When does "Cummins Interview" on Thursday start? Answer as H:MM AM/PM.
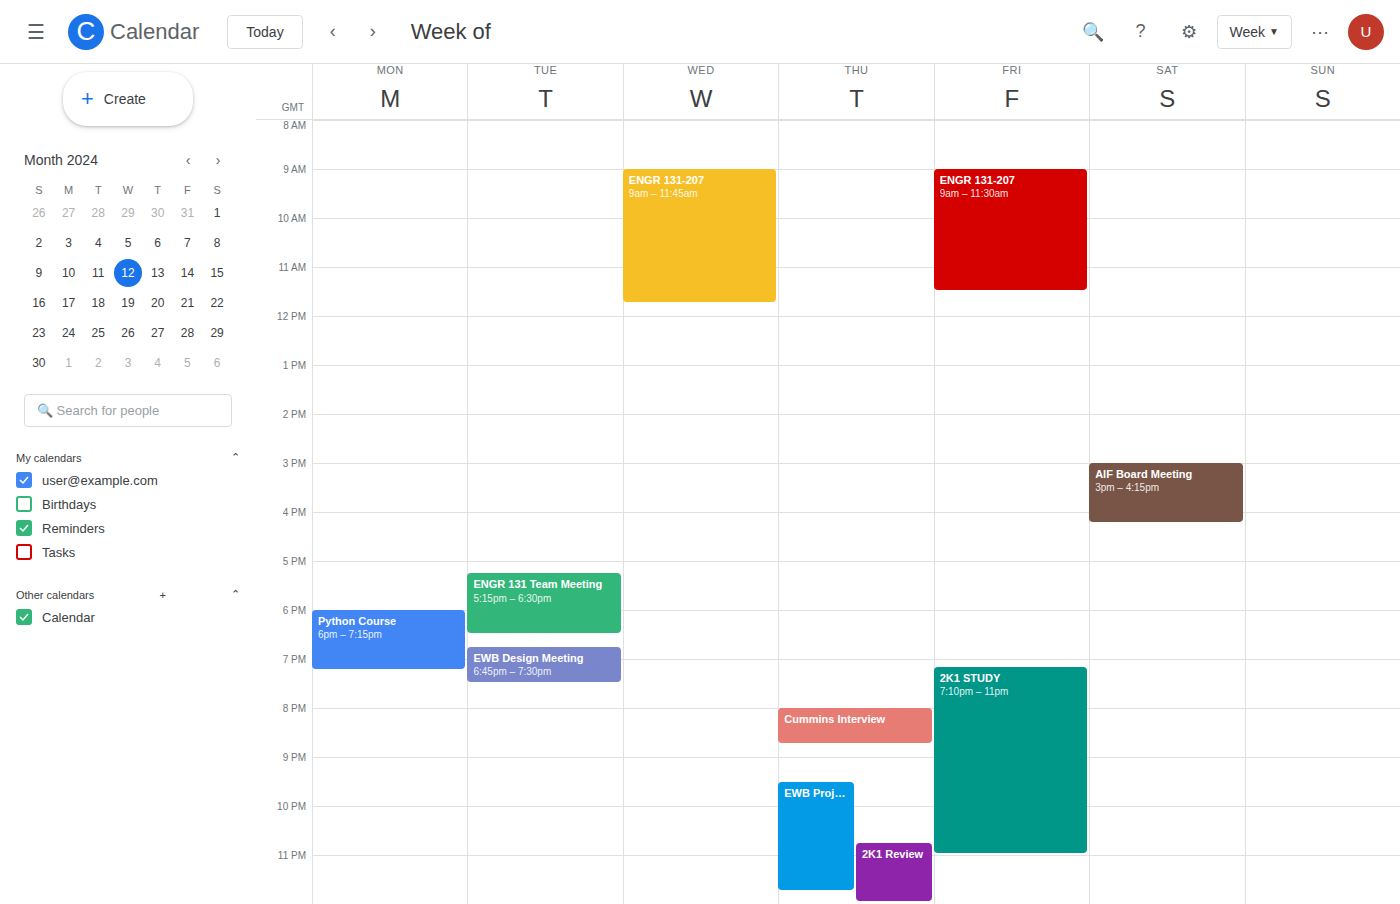
8:00 PM